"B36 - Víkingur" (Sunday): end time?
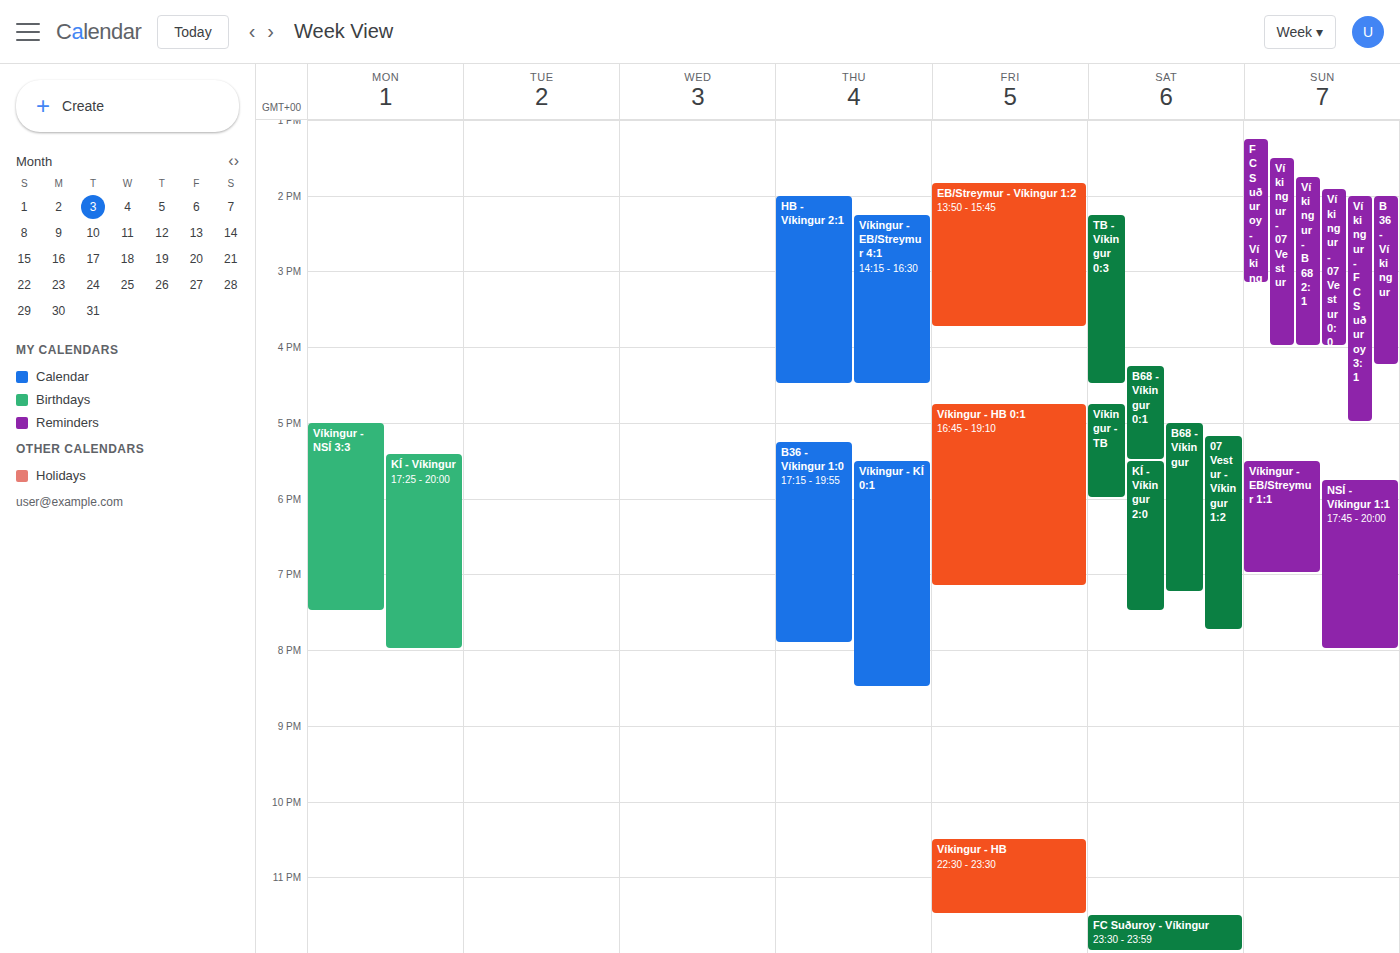
4:15 PM